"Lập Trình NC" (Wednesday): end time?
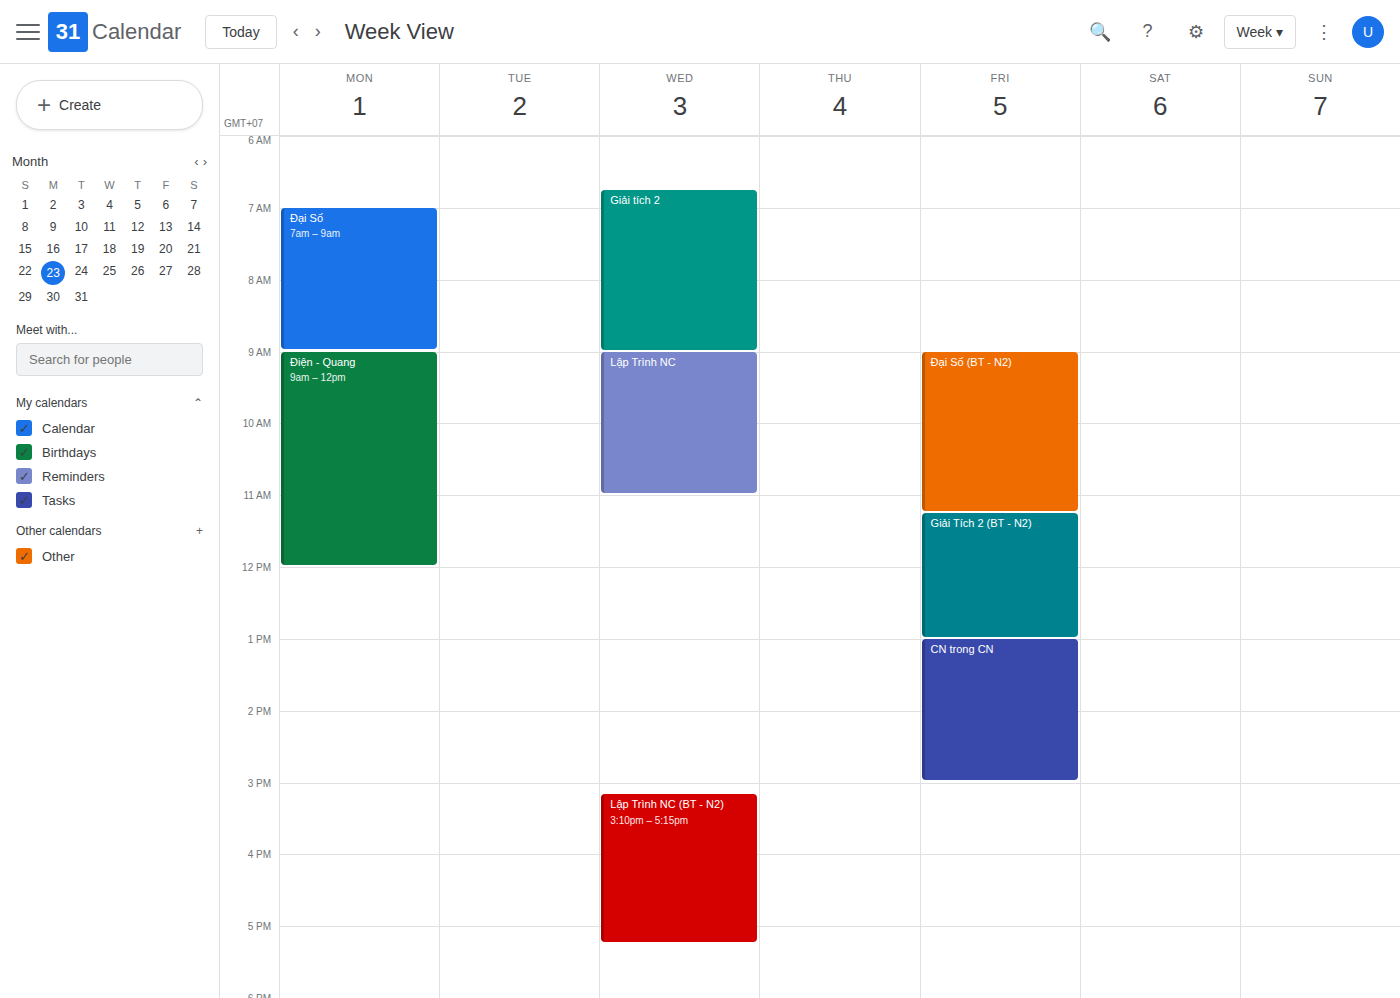
11:00 AM